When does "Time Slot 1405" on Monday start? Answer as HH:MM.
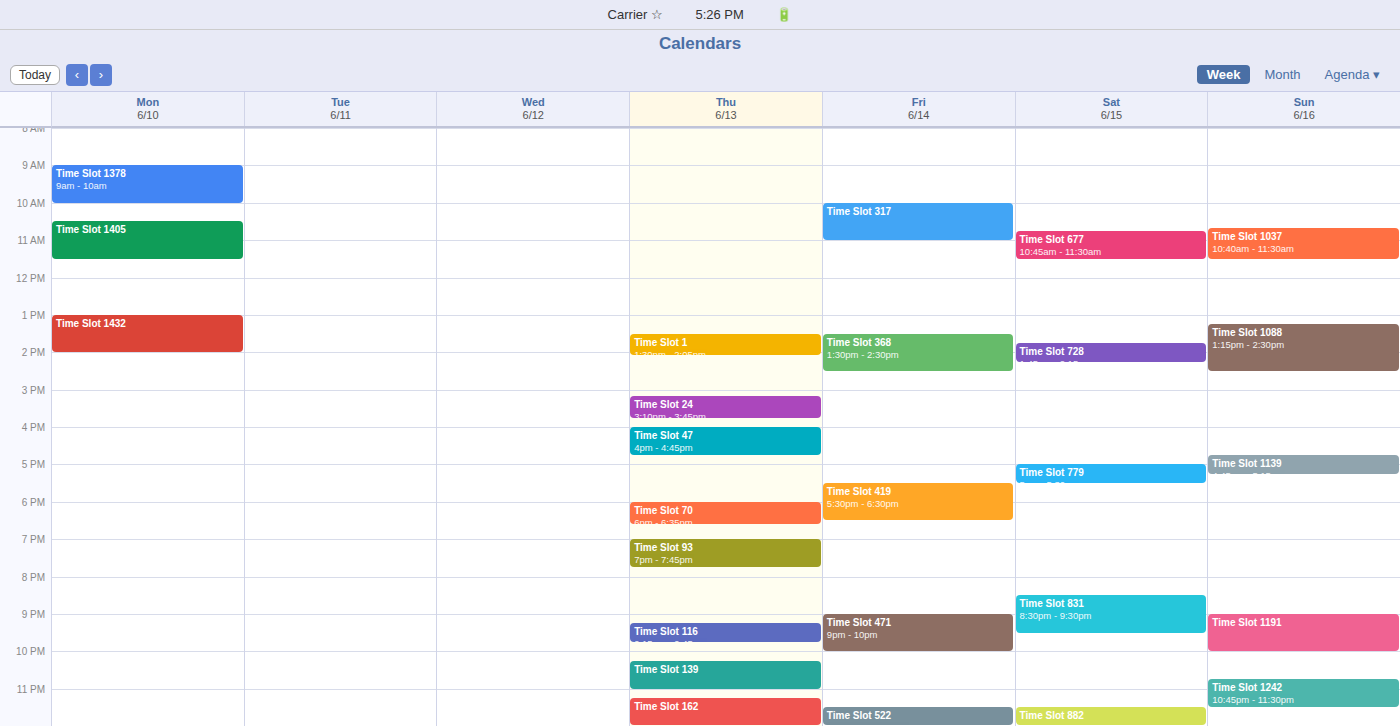
10:30